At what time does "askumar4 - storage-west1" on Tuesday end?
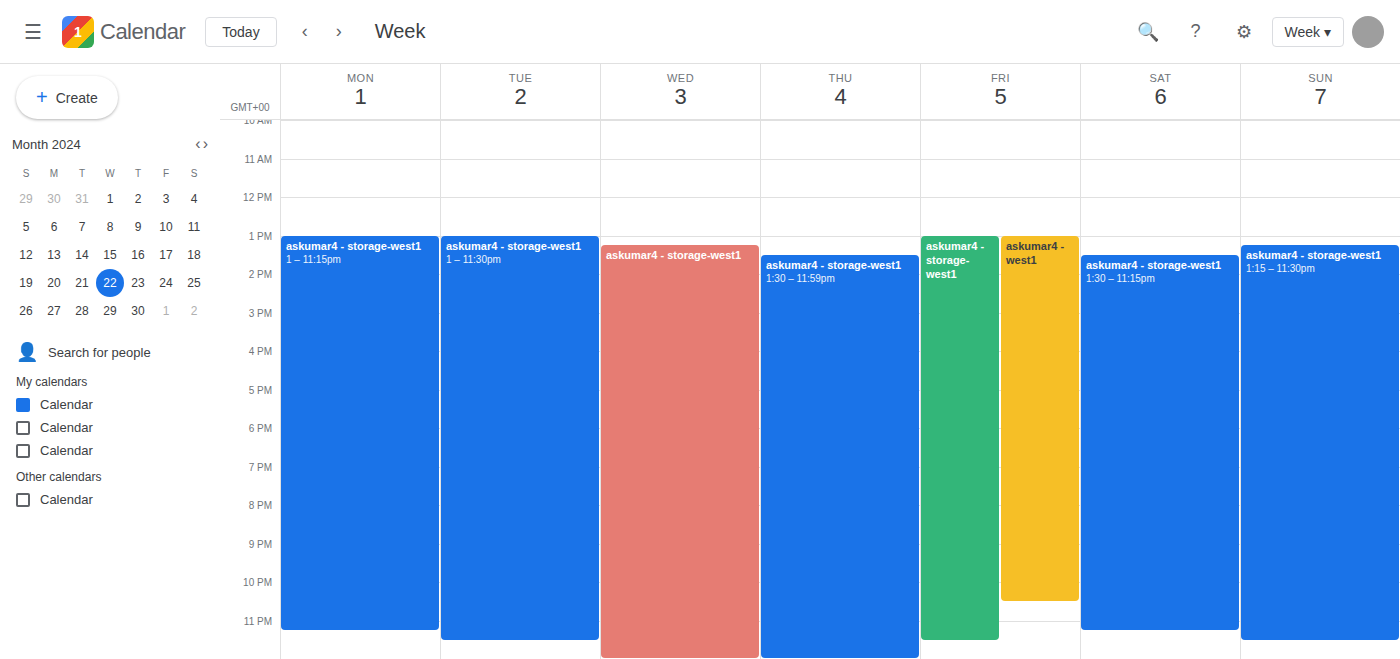
11:30 PM